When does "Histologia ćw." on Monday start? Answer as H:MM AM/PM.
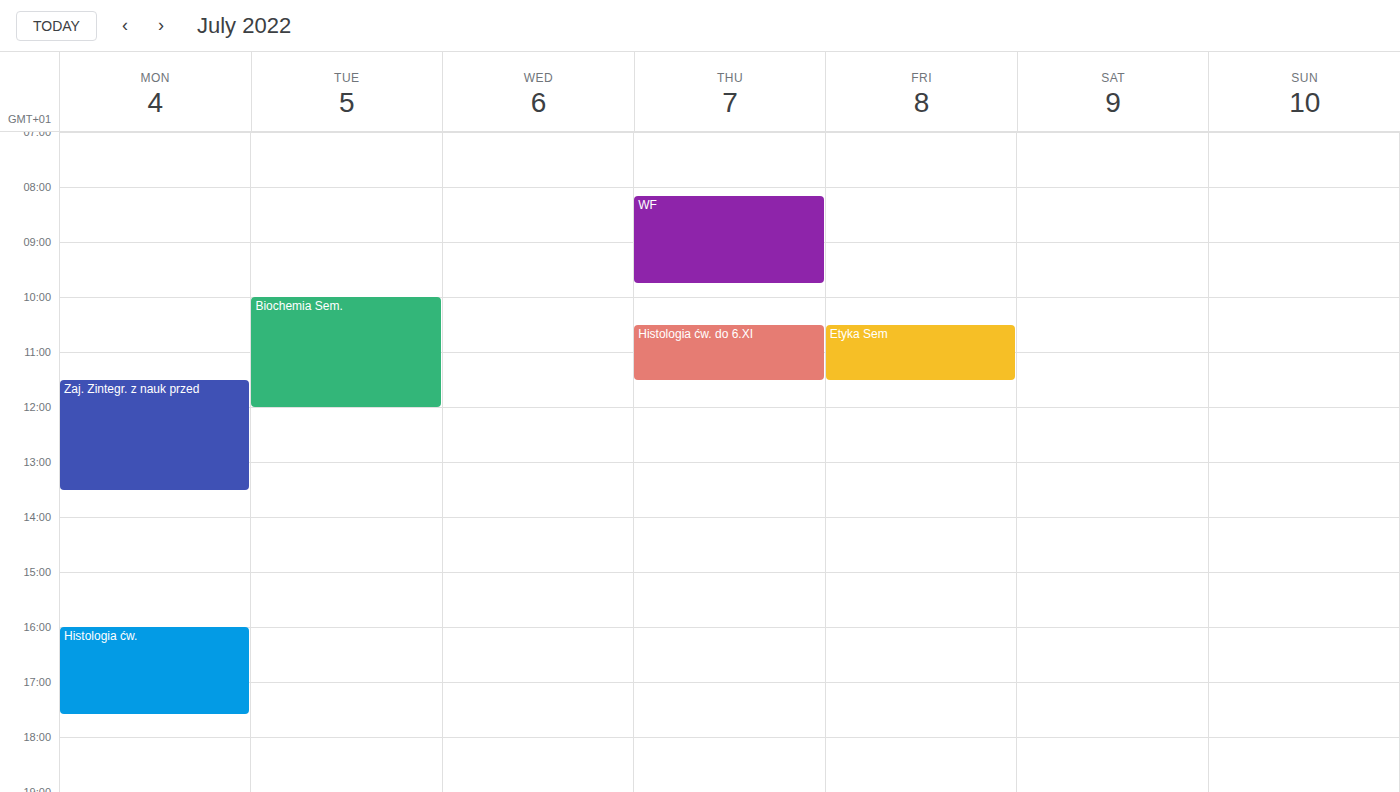
4:00 PM